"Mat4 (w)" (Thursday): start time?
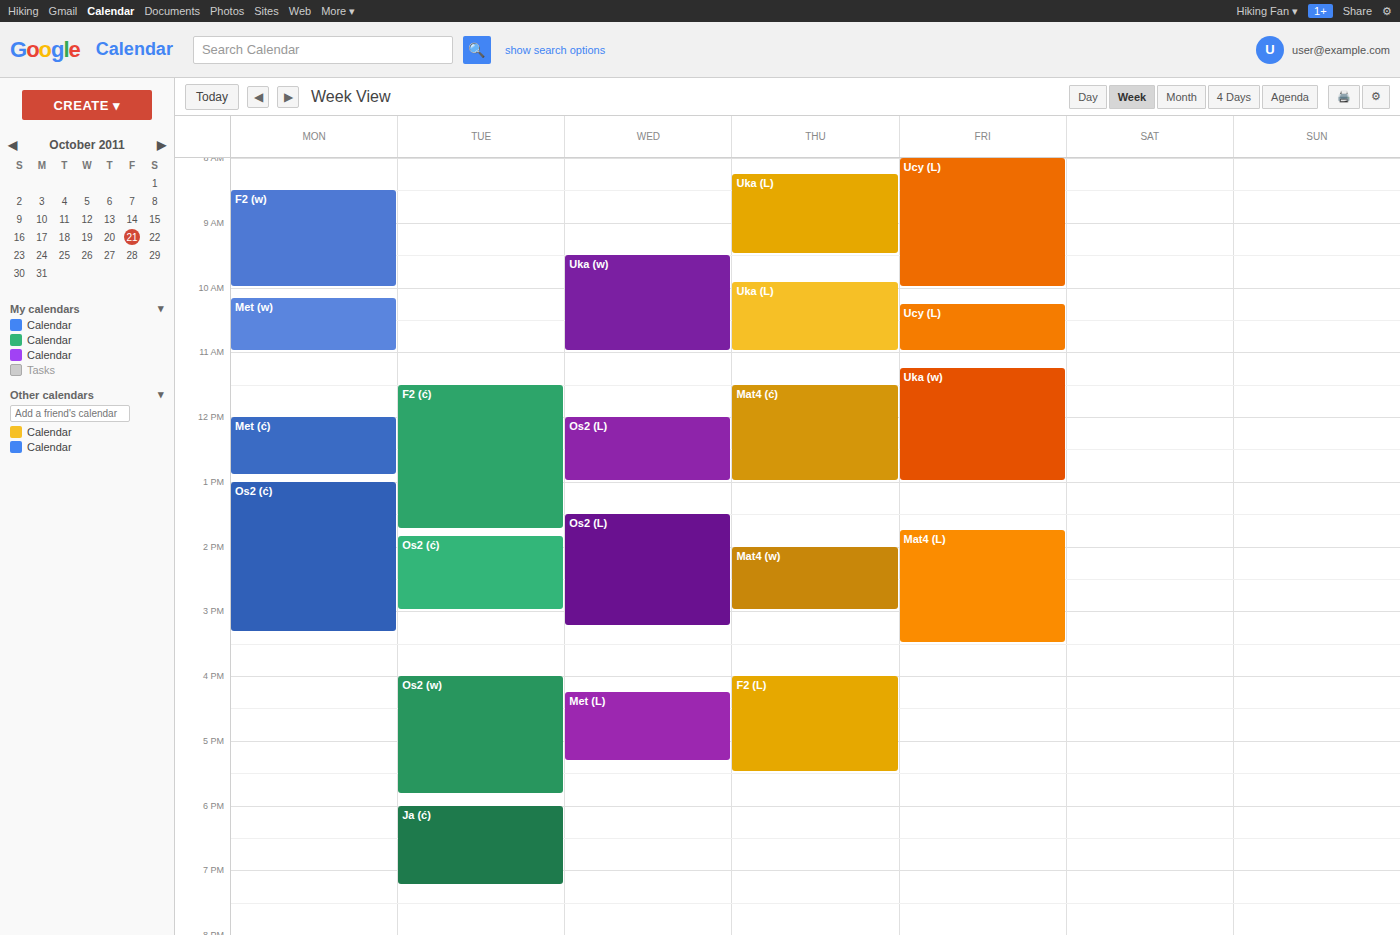
2:00 PM